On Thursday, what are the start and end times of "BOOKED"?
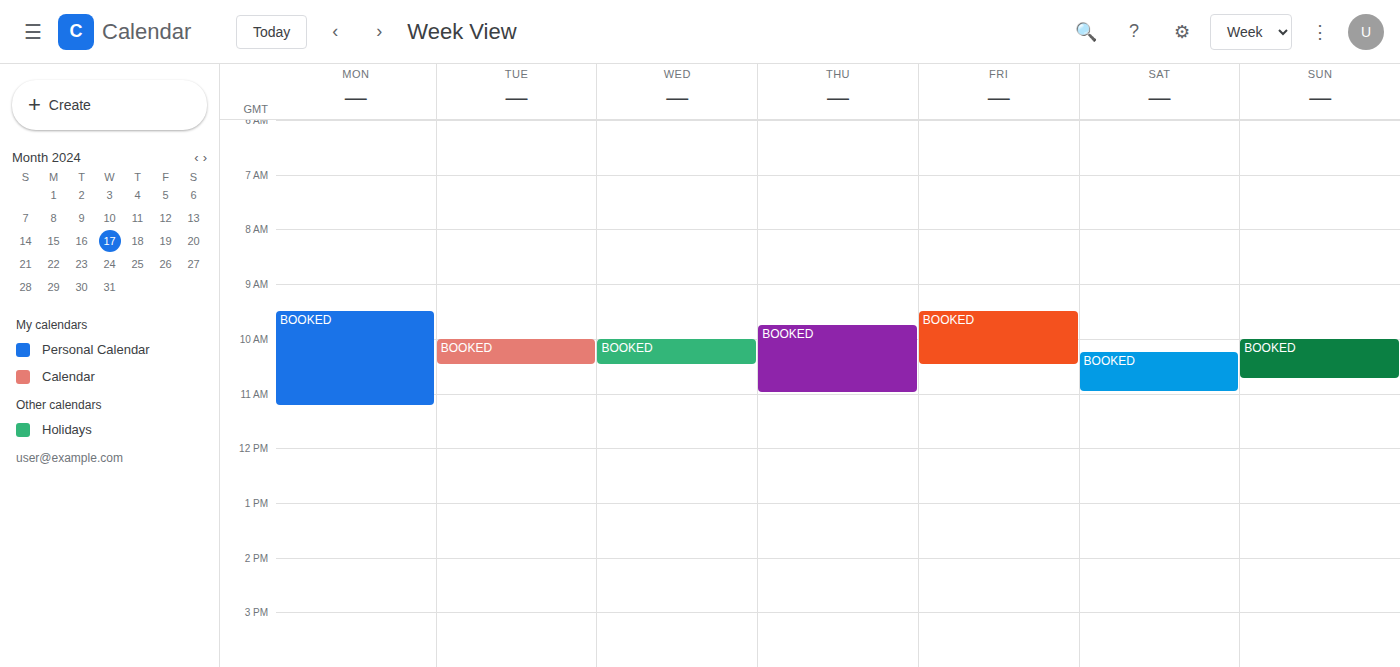
9:45 AM to 11:00 AM